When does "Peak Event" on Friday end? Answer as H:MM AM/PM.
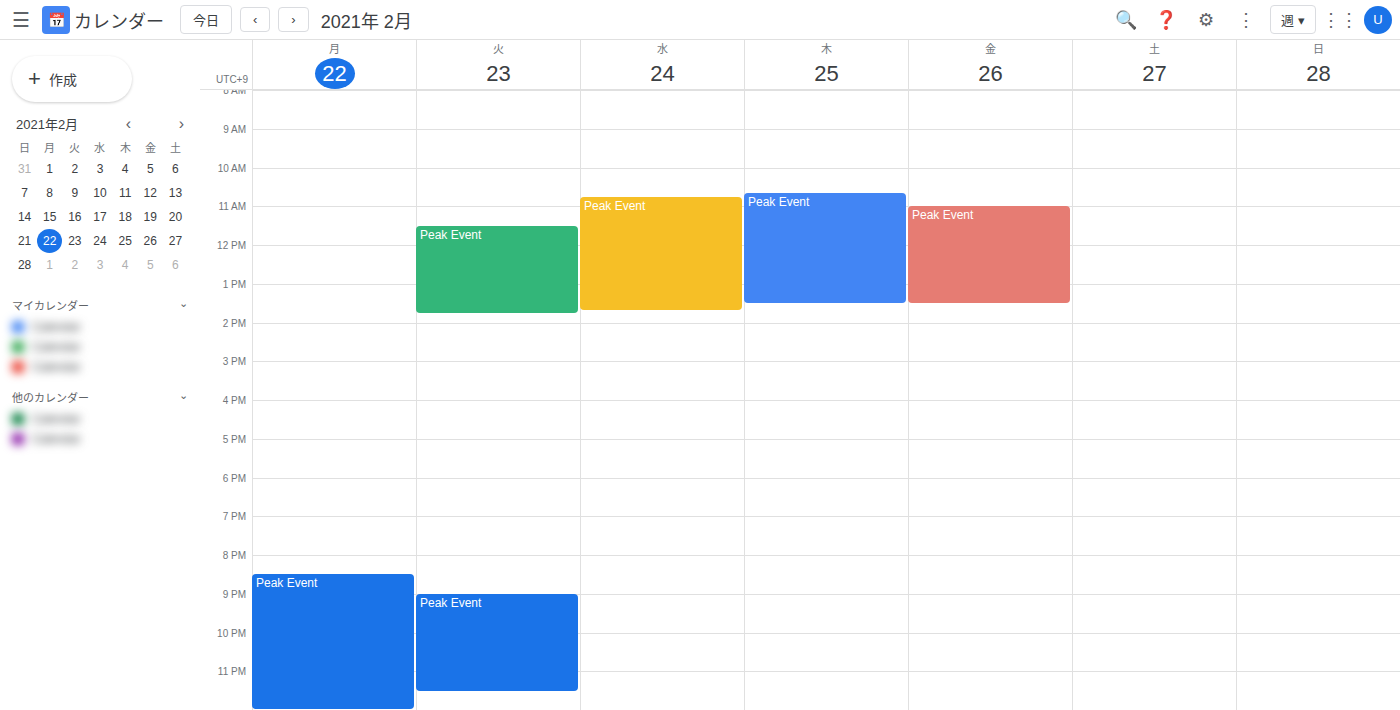
1:30 PM